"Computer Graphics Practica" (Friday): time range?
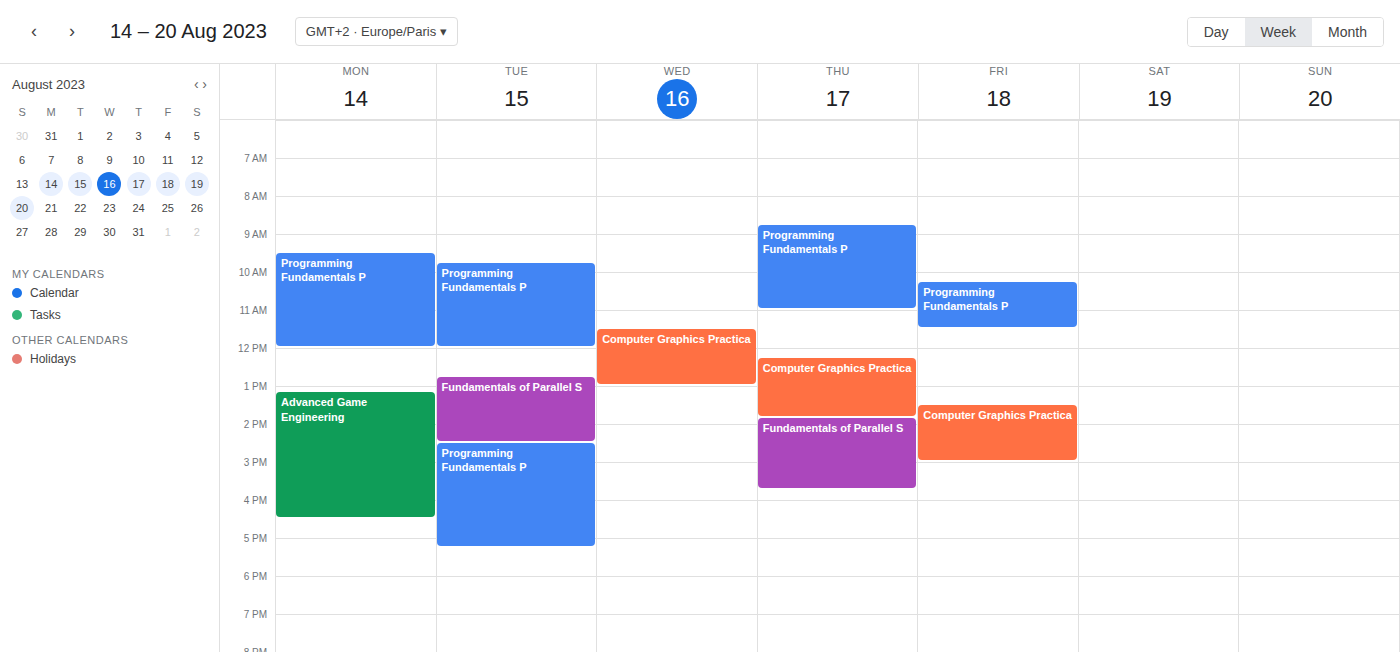
1:30 PM to 3:00 PM